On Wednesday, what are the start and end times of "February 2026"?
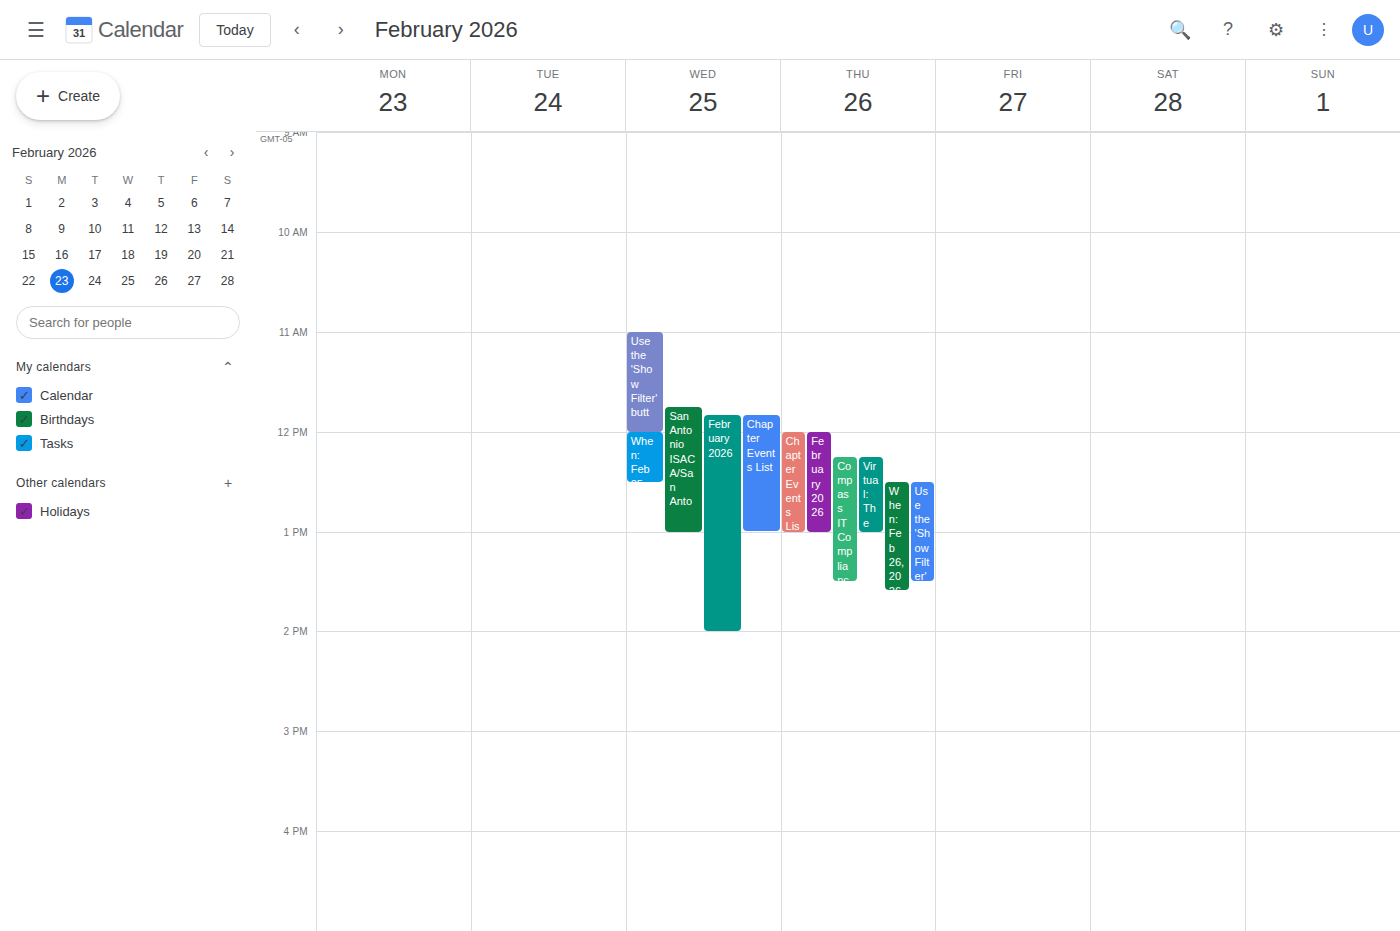
11:50 AM to 2:00 PM